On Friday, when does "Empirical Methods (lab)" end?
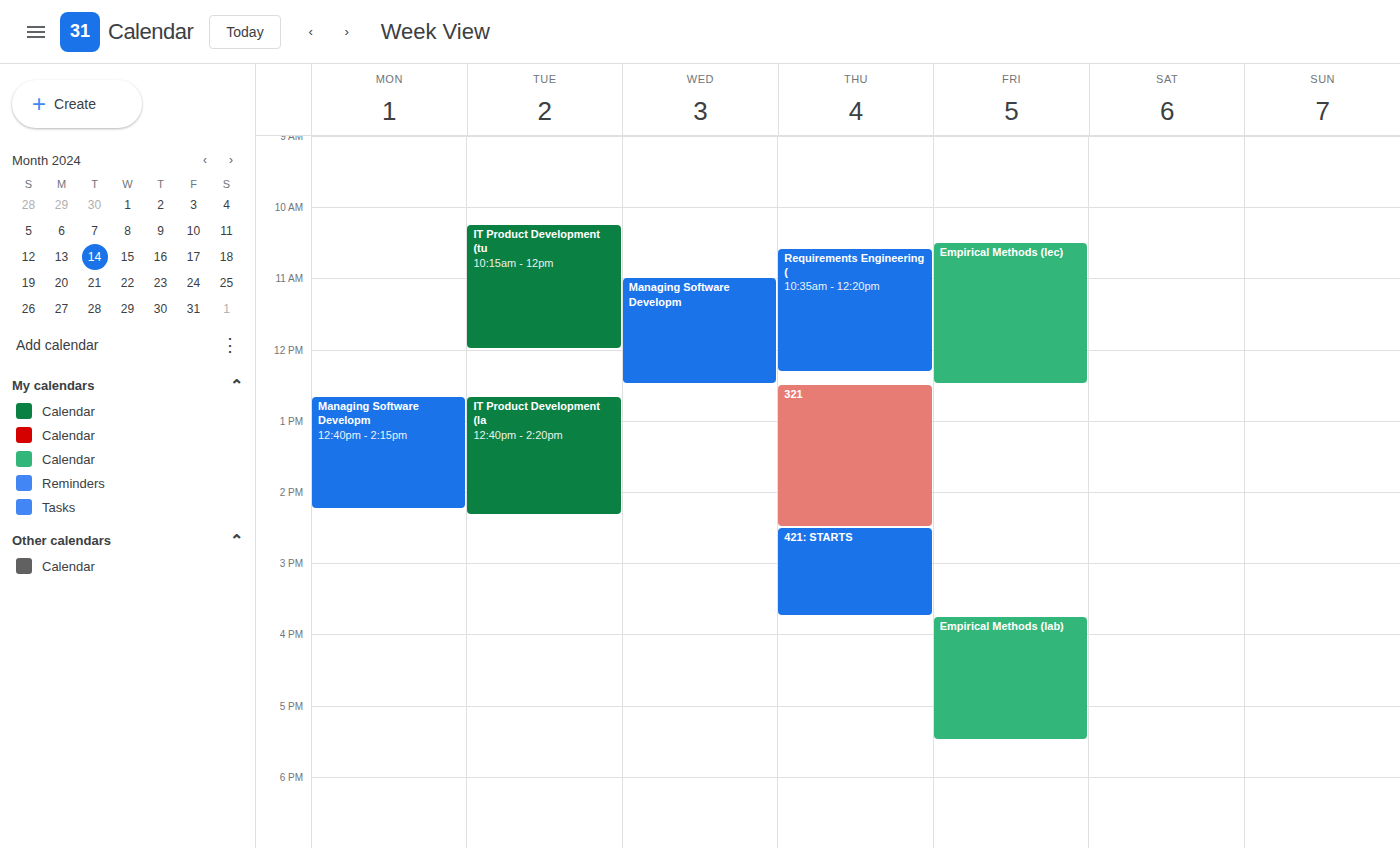
5:30 PM